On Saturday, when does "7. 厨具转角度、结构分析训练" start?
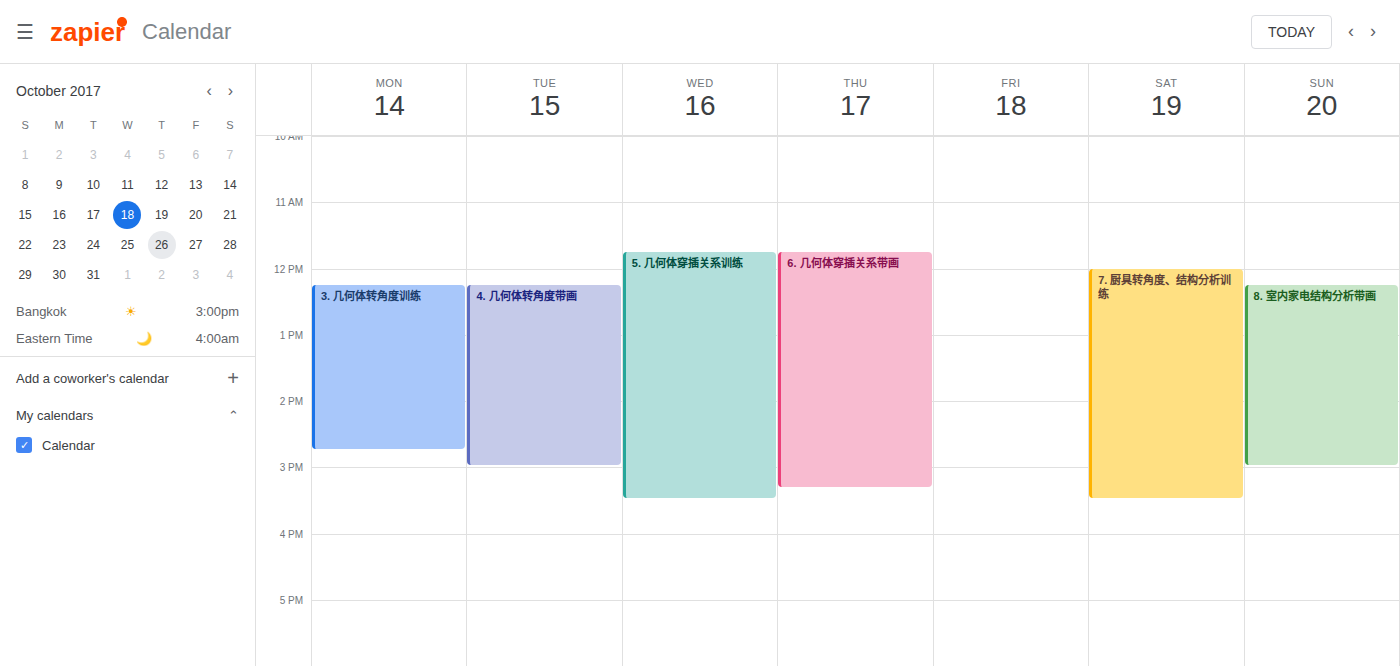
12:00